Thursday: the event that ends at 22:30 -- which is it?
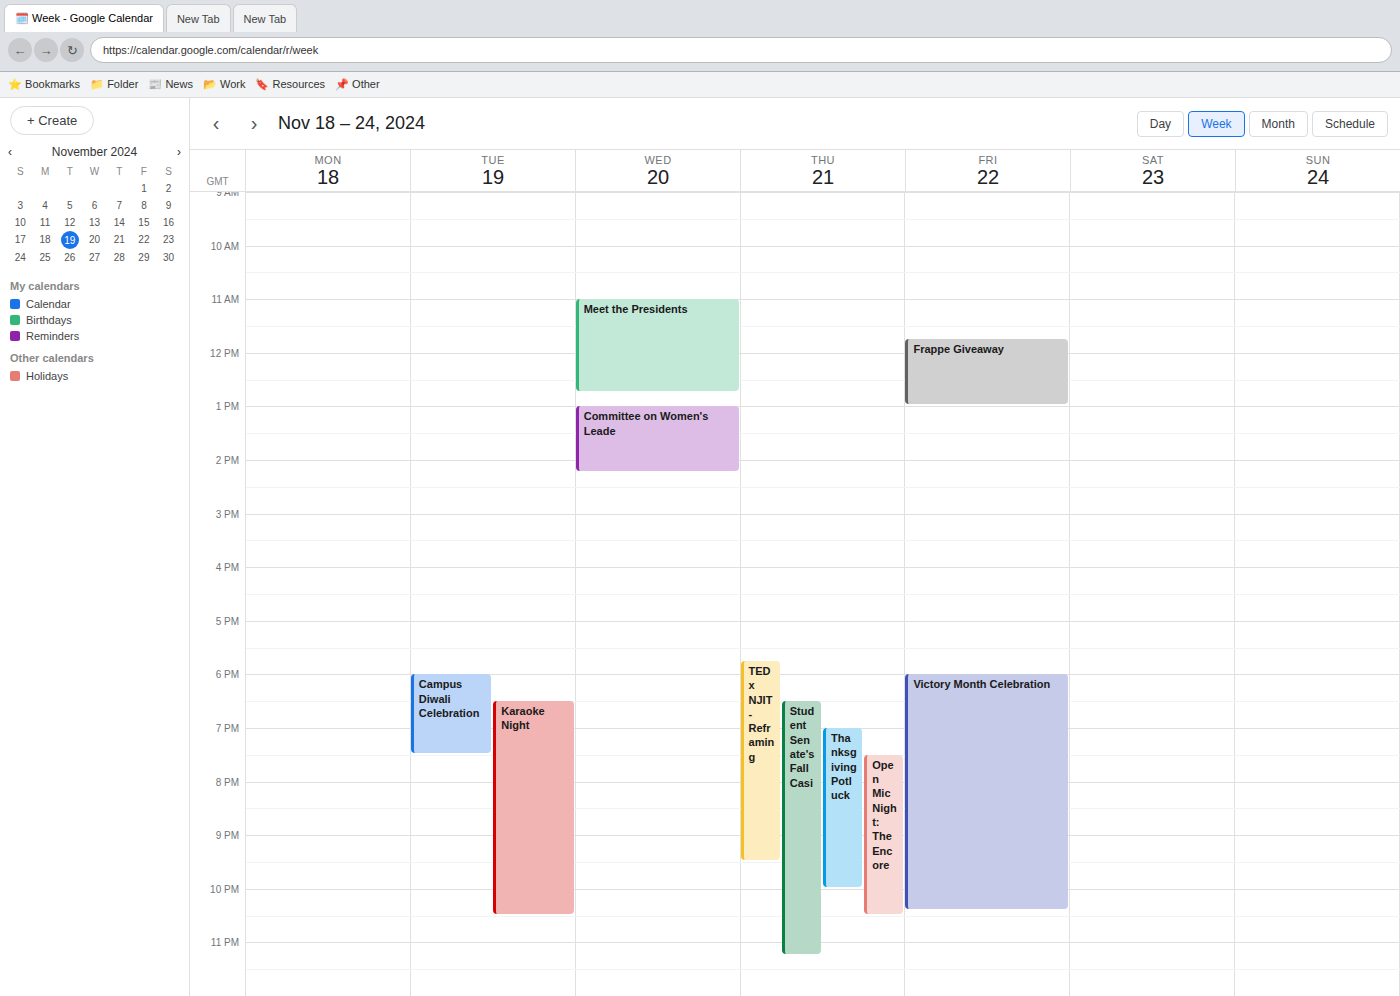
"Open Mic Night: The Encore"